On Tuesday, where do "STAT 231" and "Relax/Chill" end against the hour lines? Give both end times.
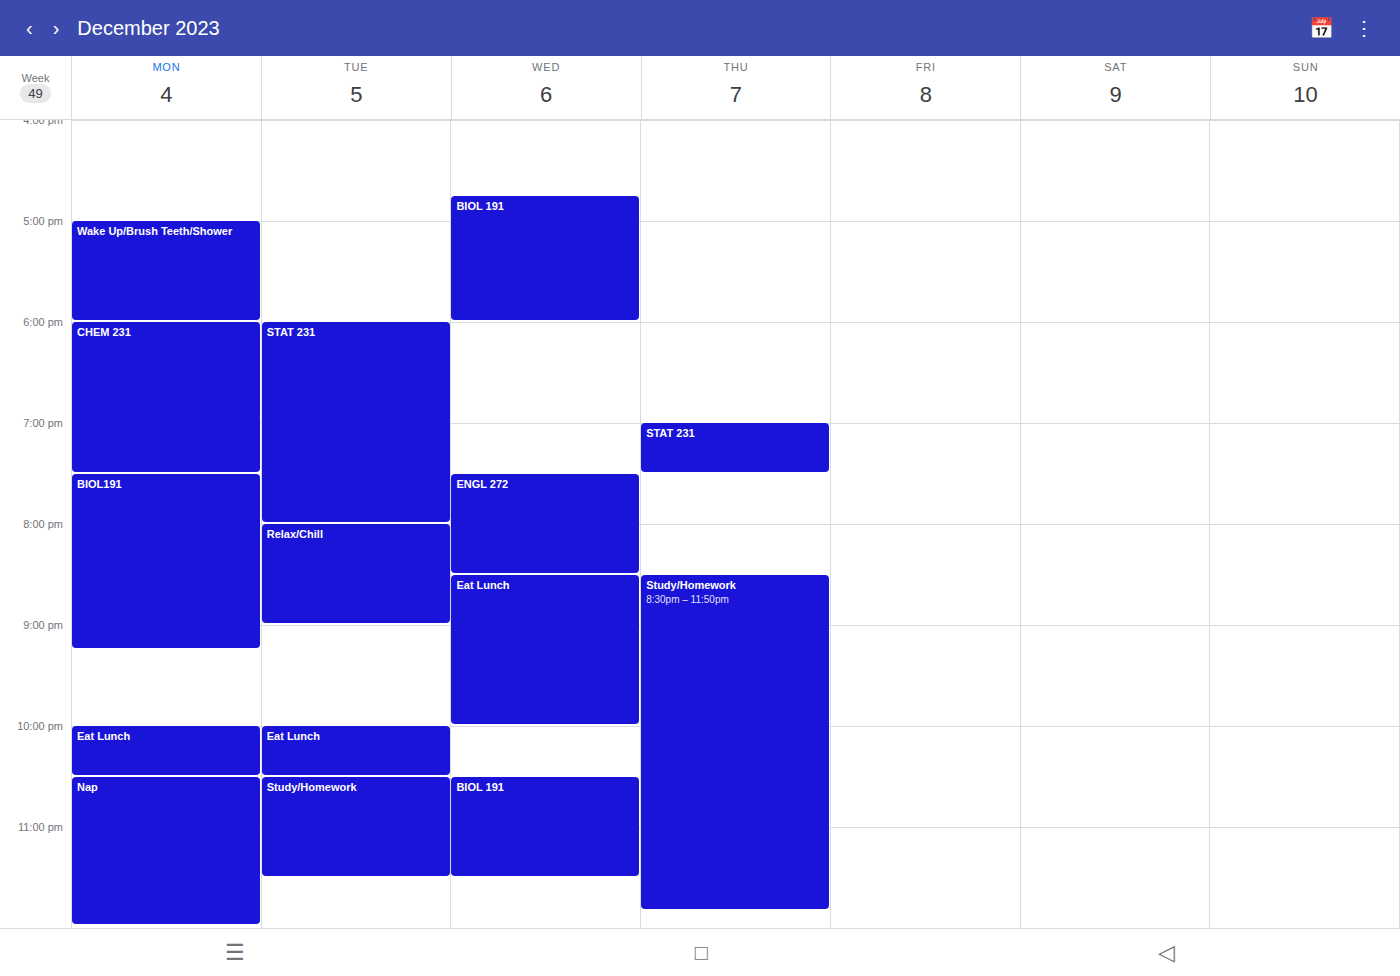
"STAT 231": 8:00 PM, exactly on the 8 PM line. "Relax/Chill": 9:00 PM, exactly on the 9 PM line.